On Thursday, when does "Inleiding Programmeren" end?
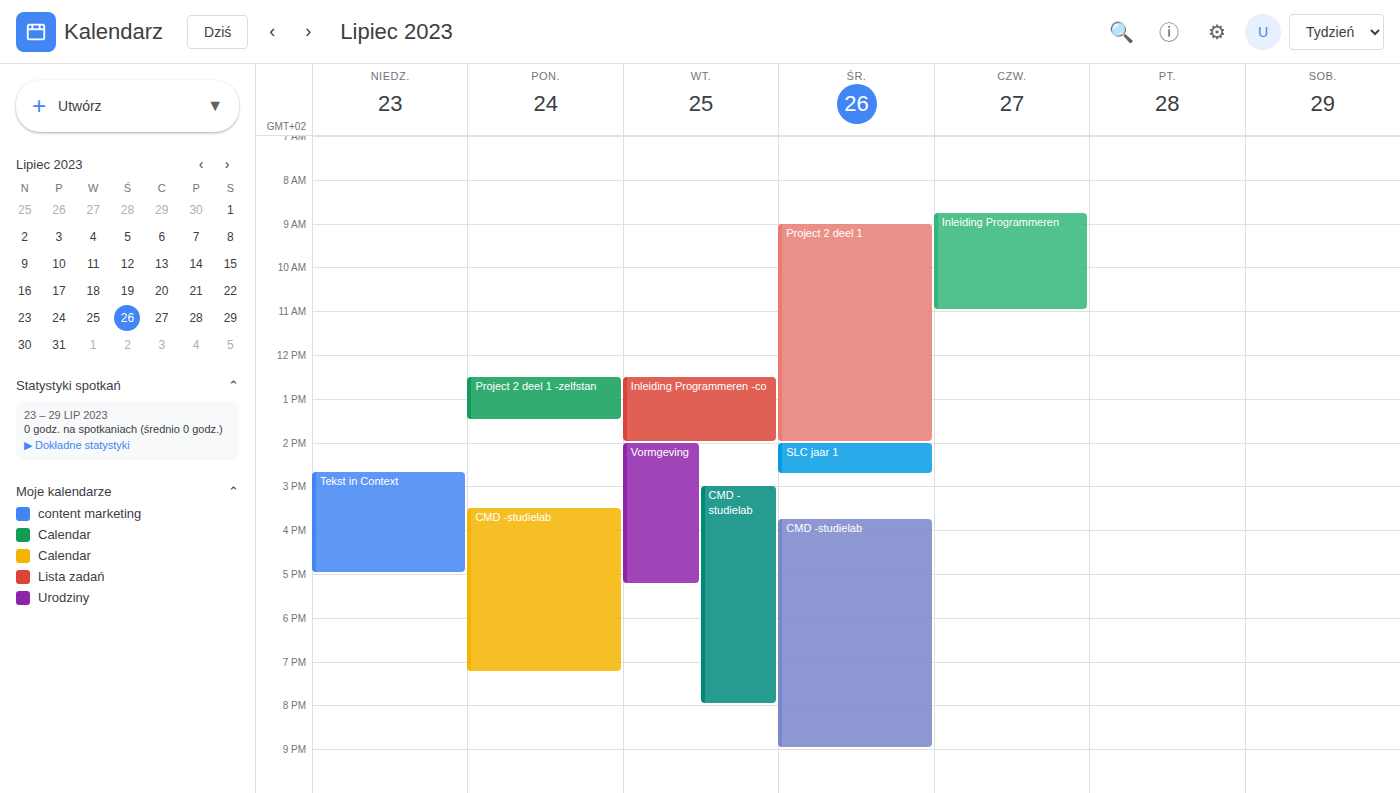
11:00 AM